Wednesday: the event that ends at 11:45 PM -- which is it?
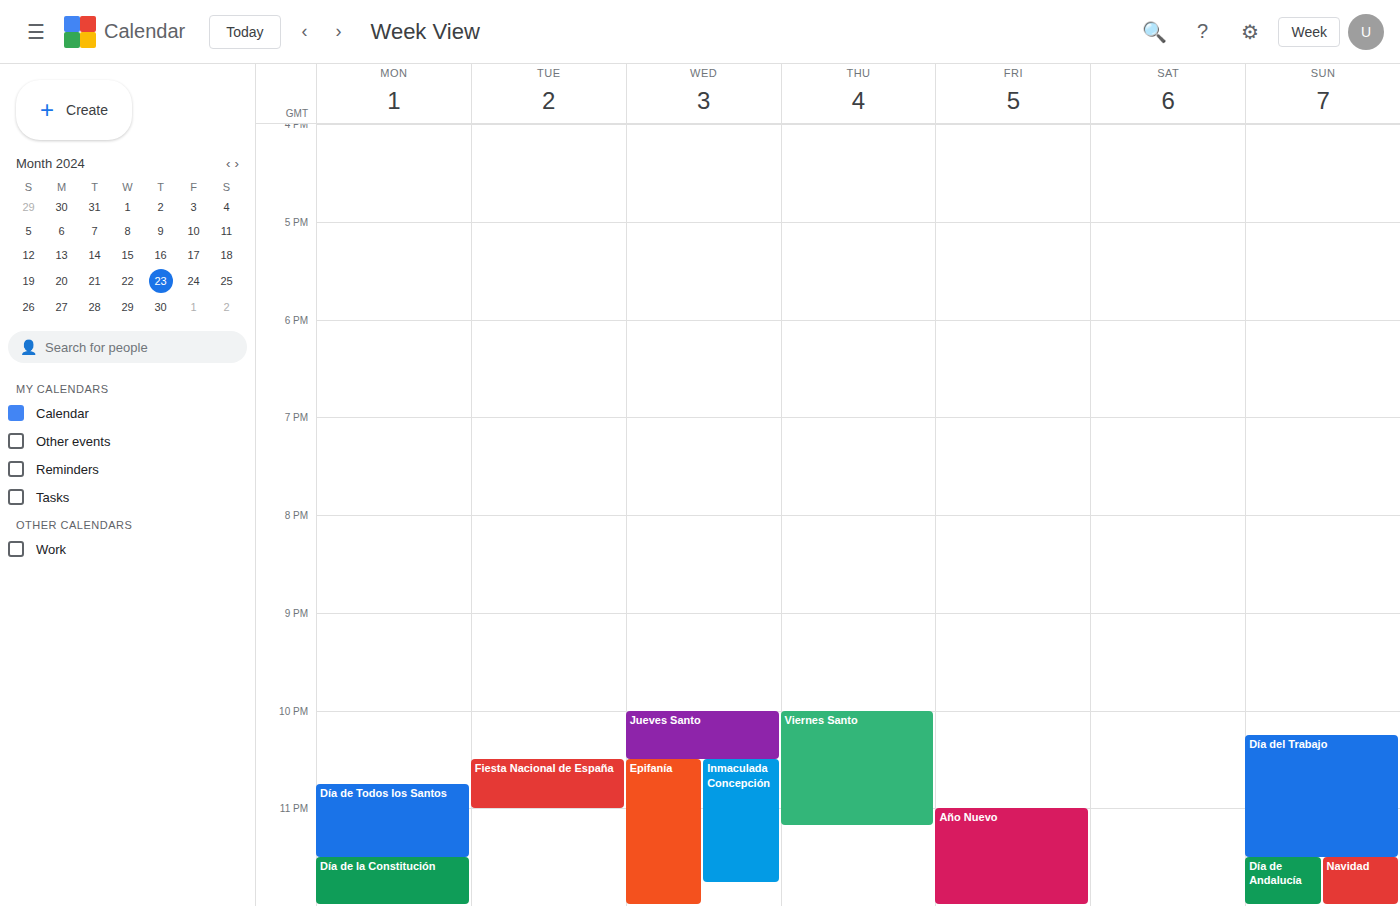
"Inmaculada Concepción"